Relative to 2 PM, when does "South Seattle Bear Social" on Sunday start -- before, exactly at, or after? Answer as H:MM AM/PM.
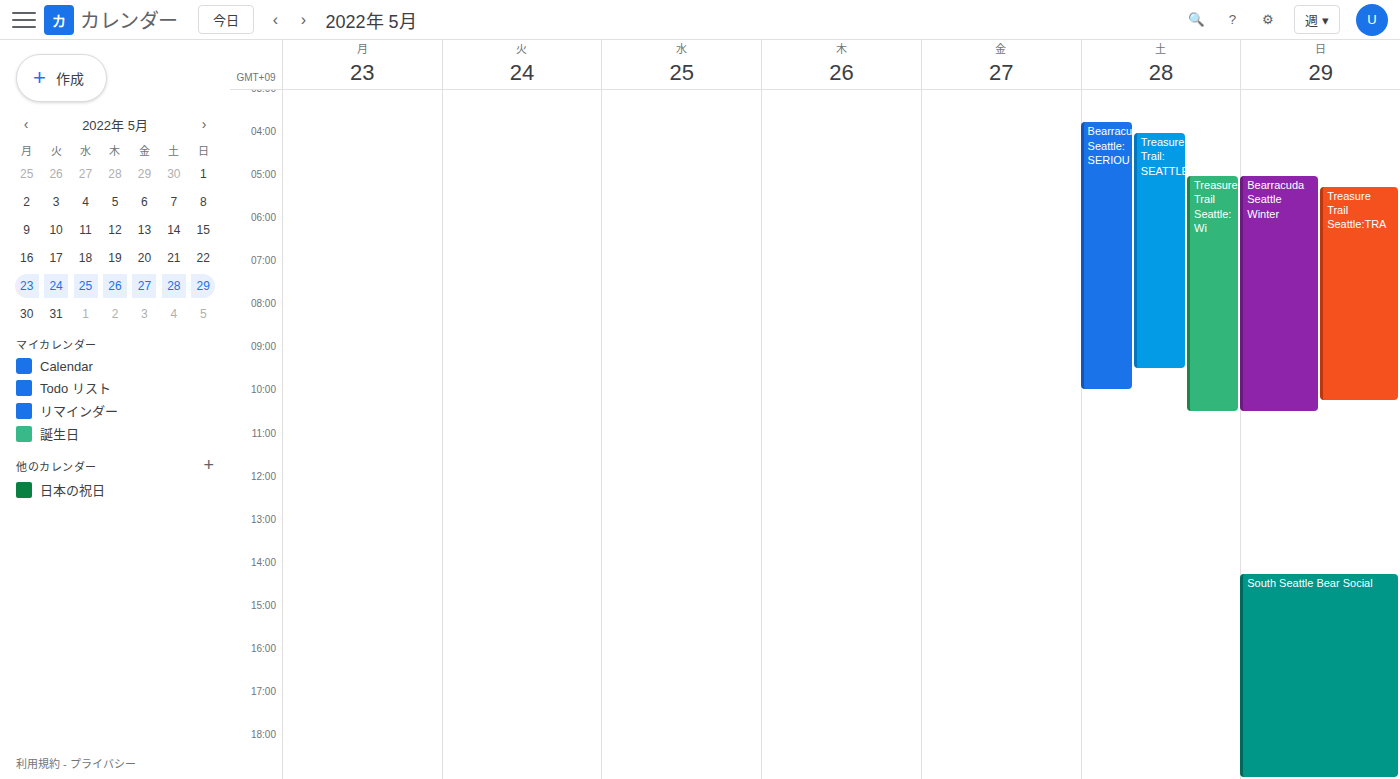
2:15 PM -- after 2 PM, 15 minutes below the 2 PM line.